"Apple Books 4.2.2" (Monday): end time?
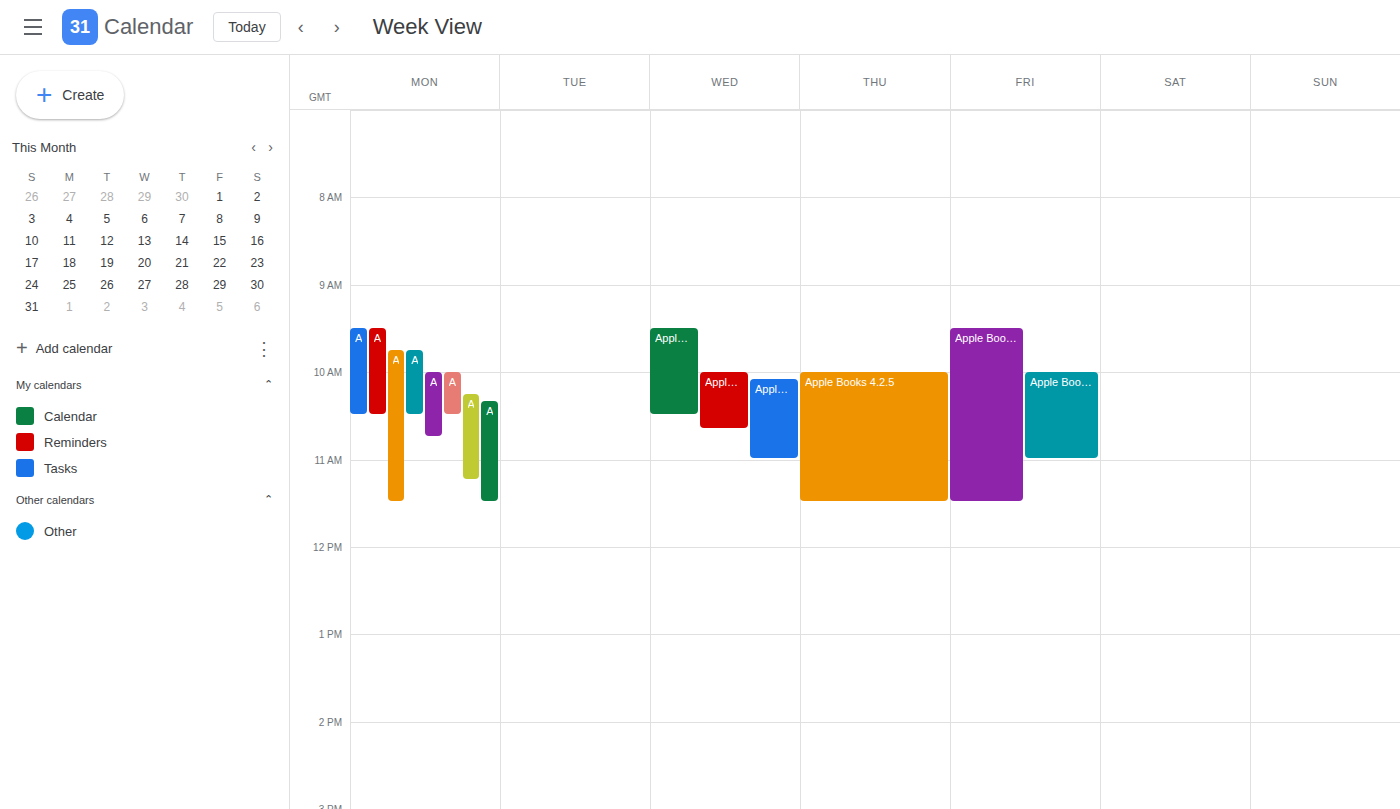
10:30 AM